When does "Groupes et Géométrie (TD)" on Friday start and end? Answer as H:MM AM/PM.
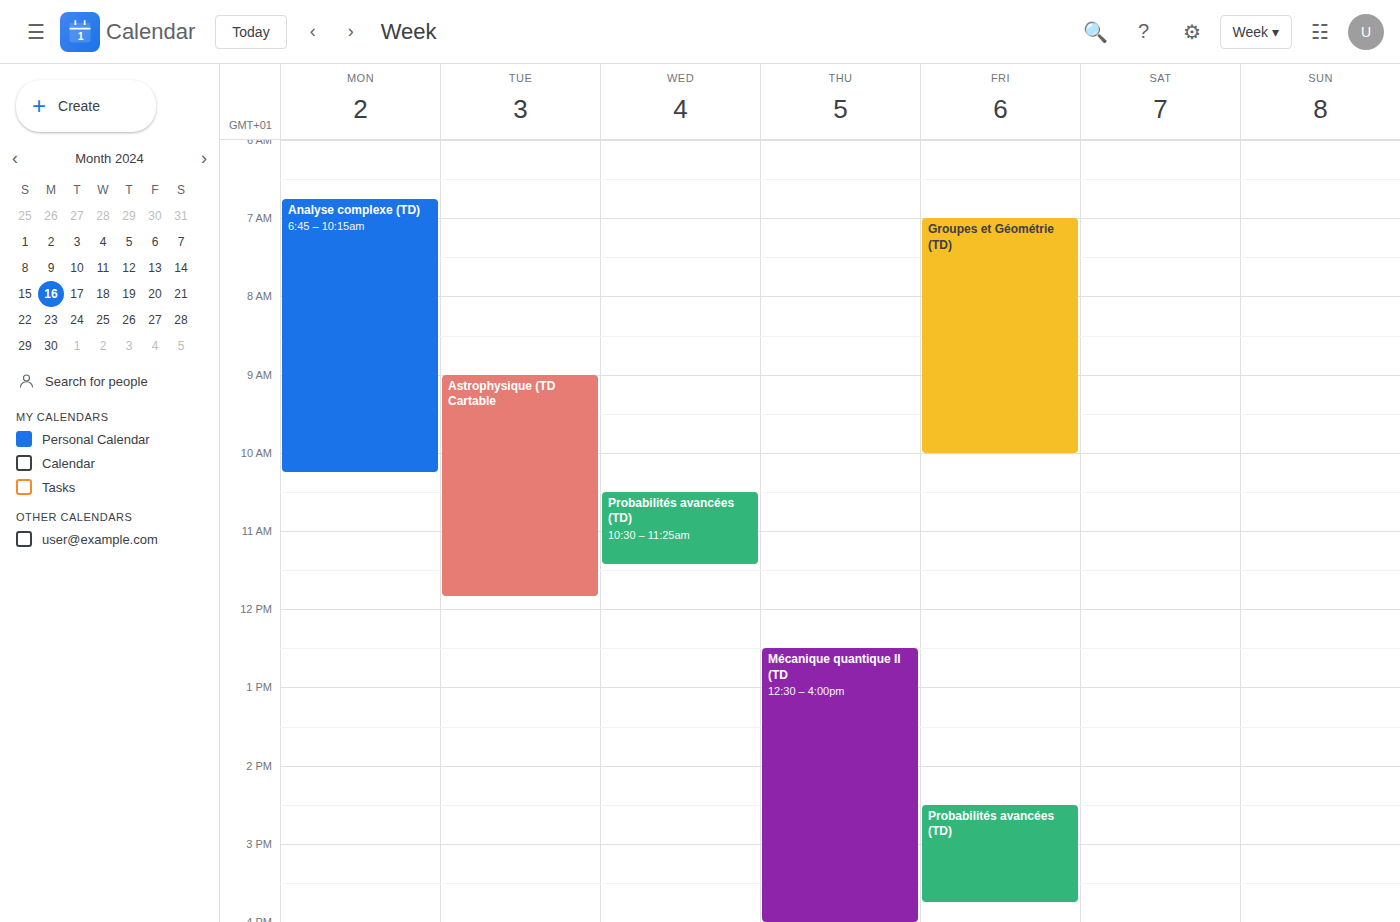
7:00 AM to 10:00 AM